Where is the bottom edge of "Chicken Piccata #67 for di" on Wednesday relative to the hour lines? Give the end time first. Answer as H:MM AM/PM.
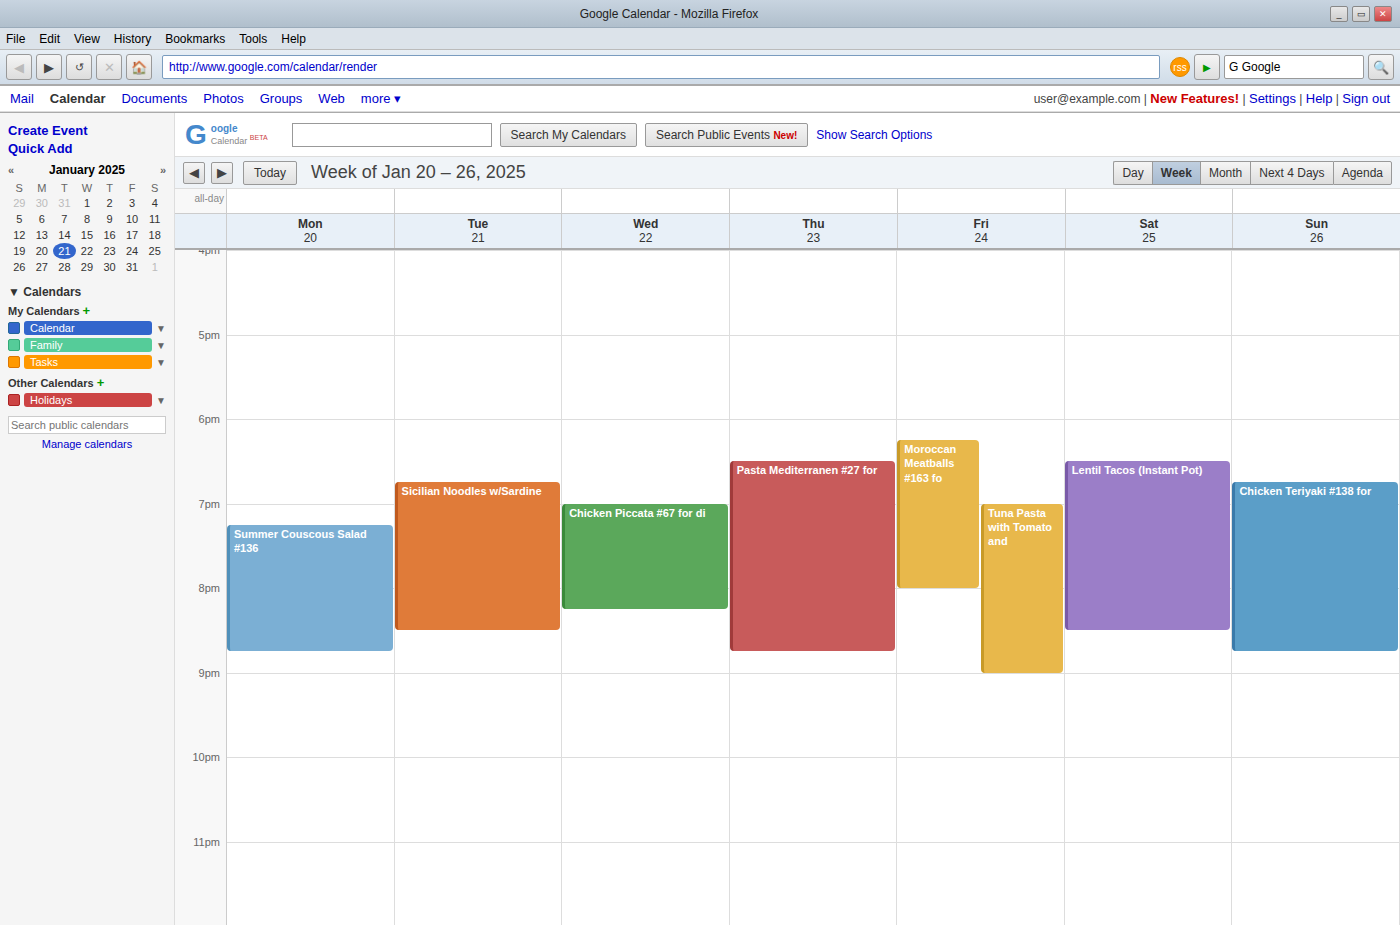
8:15 PM -- neither: a quarter of the way from the 8 PM line to the 9 PM line.